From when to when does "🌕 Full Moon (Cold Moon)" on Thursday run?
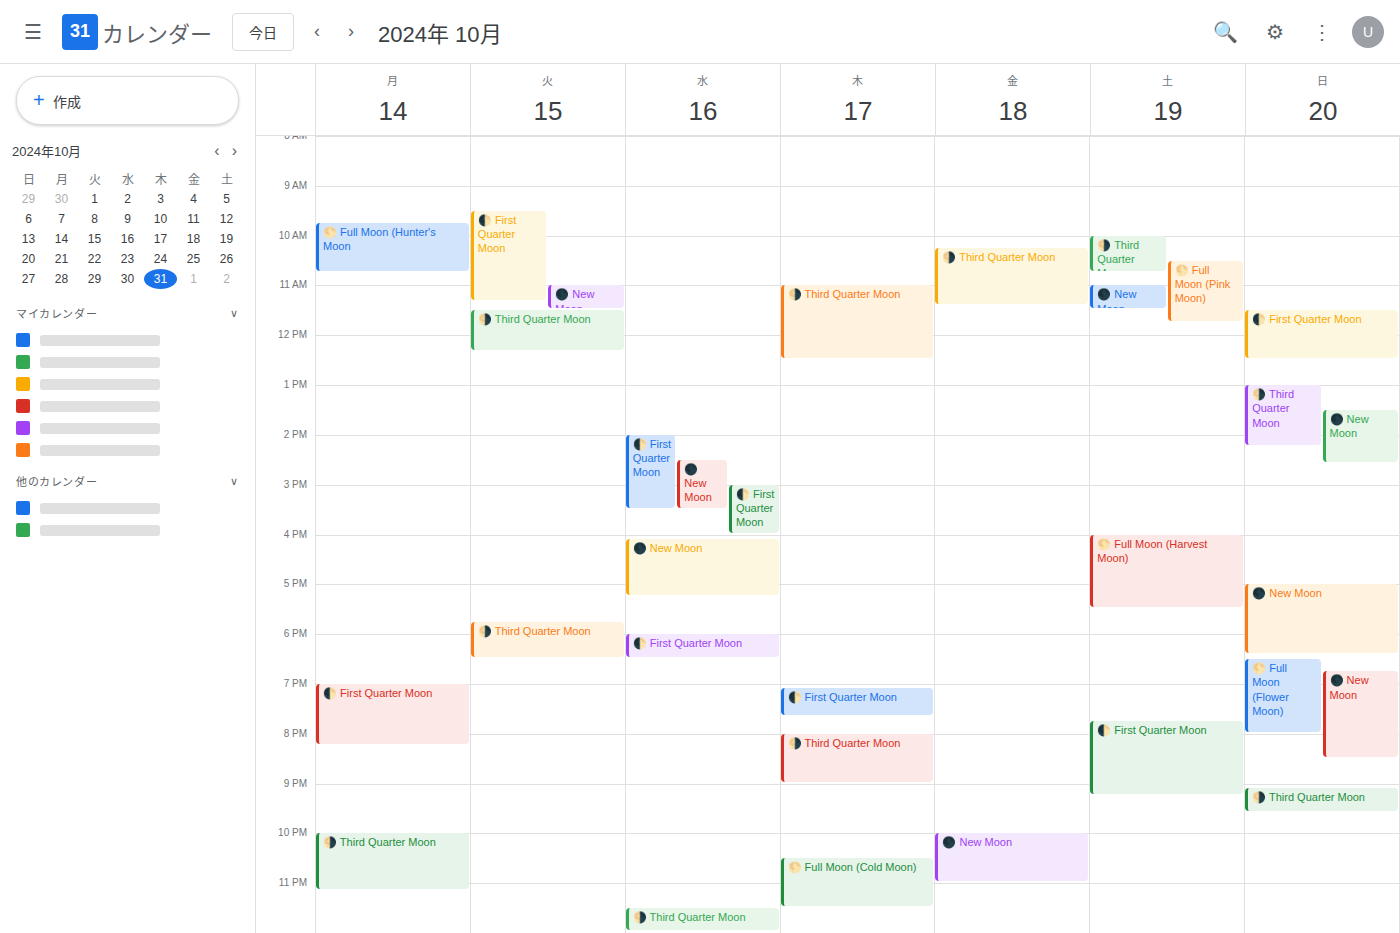
10:30 PM to 11:30 PM